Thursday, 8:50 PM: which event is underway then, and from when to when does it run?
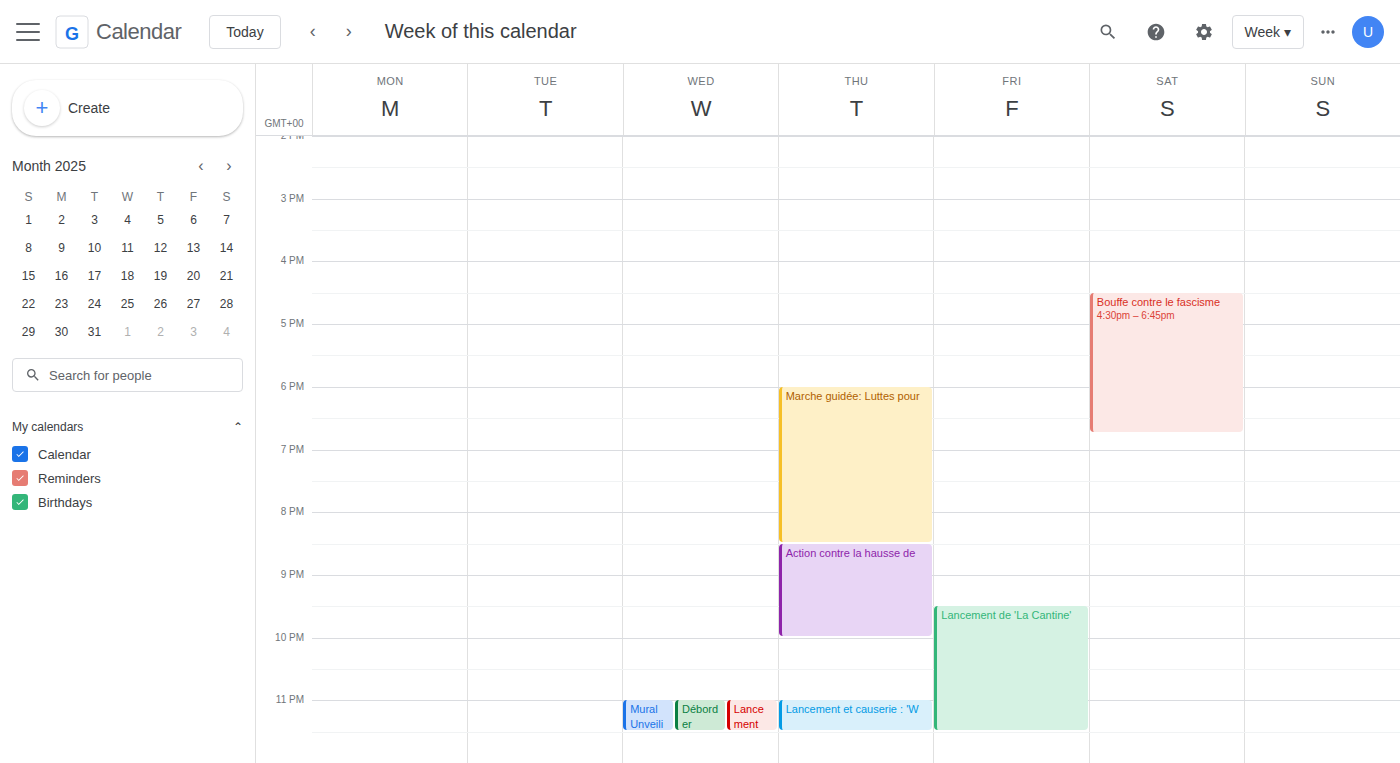
"Action contre la hausse de", 8:30 PM to 10:00 PM